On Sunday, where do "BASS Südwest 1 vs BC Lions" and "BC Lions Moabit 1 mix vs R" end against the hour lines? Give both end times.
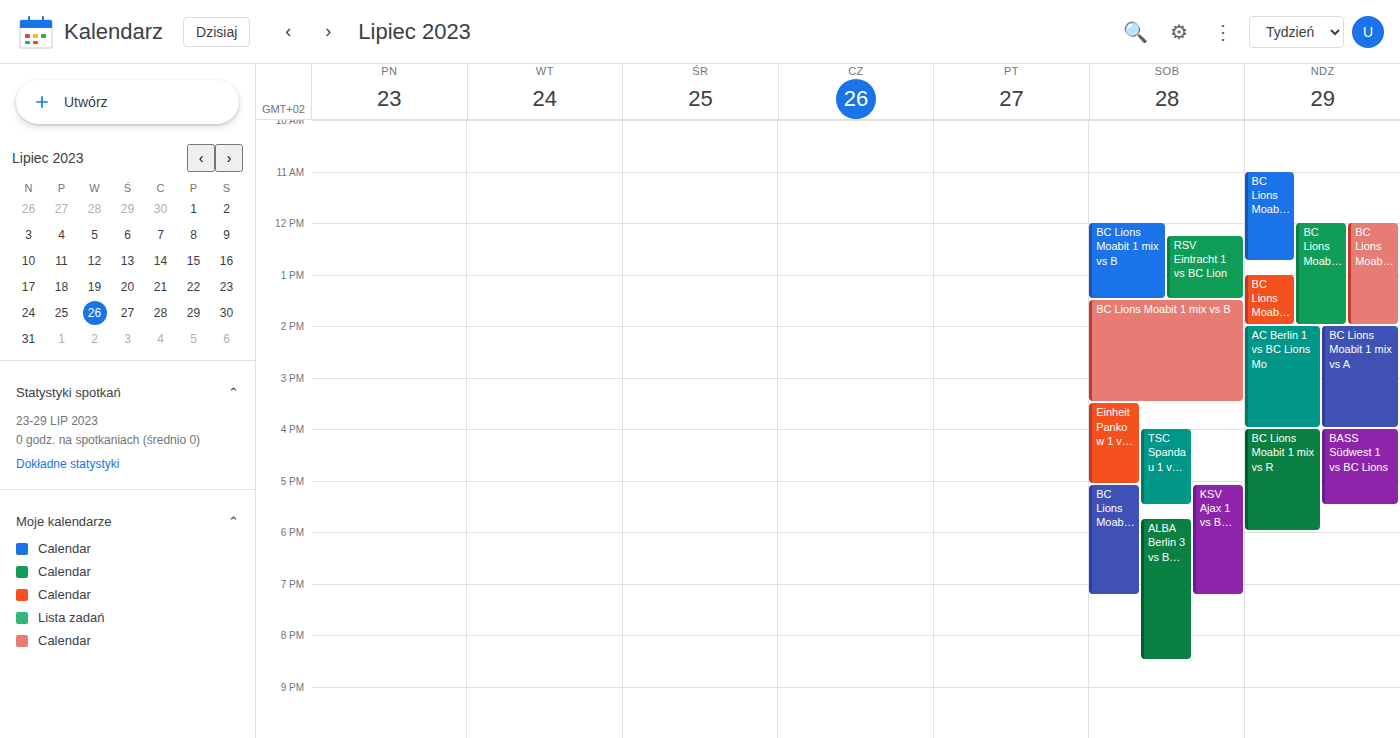
"BASS Südwest 1 vs BC Lions": 5:30 PM, halfway between the 5 PM and 6 PM lines. "BC Lions Moabit 1 mix vs R": 6:00 PM, exactly on the 6 PM line.